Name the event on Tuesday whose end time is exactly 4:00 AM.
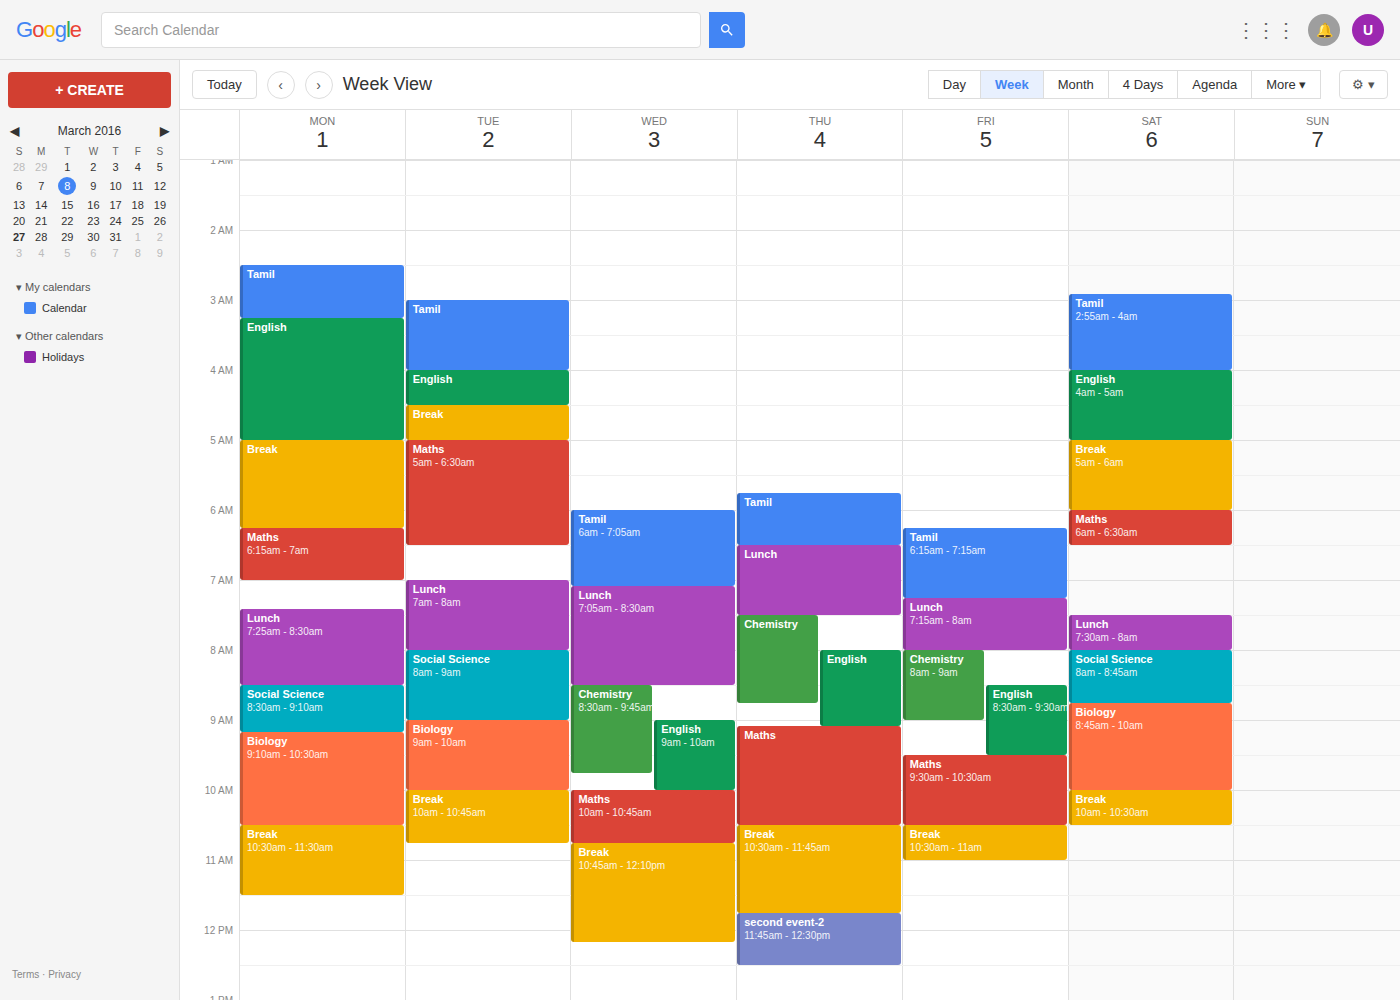
"Tamil"